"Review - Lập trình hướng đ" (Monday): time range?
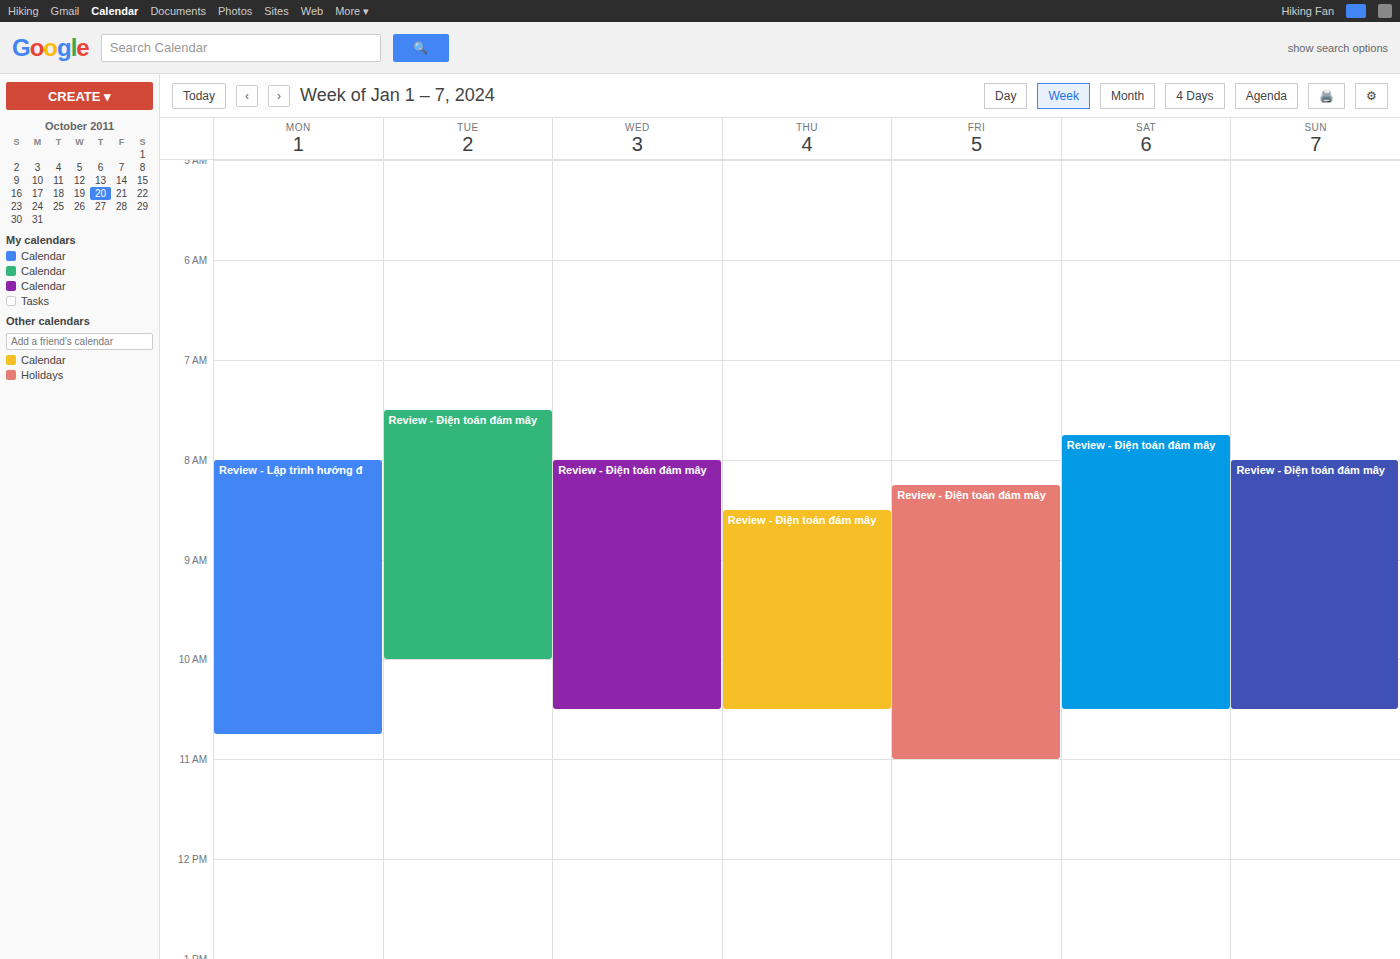
08:00 to 10:45